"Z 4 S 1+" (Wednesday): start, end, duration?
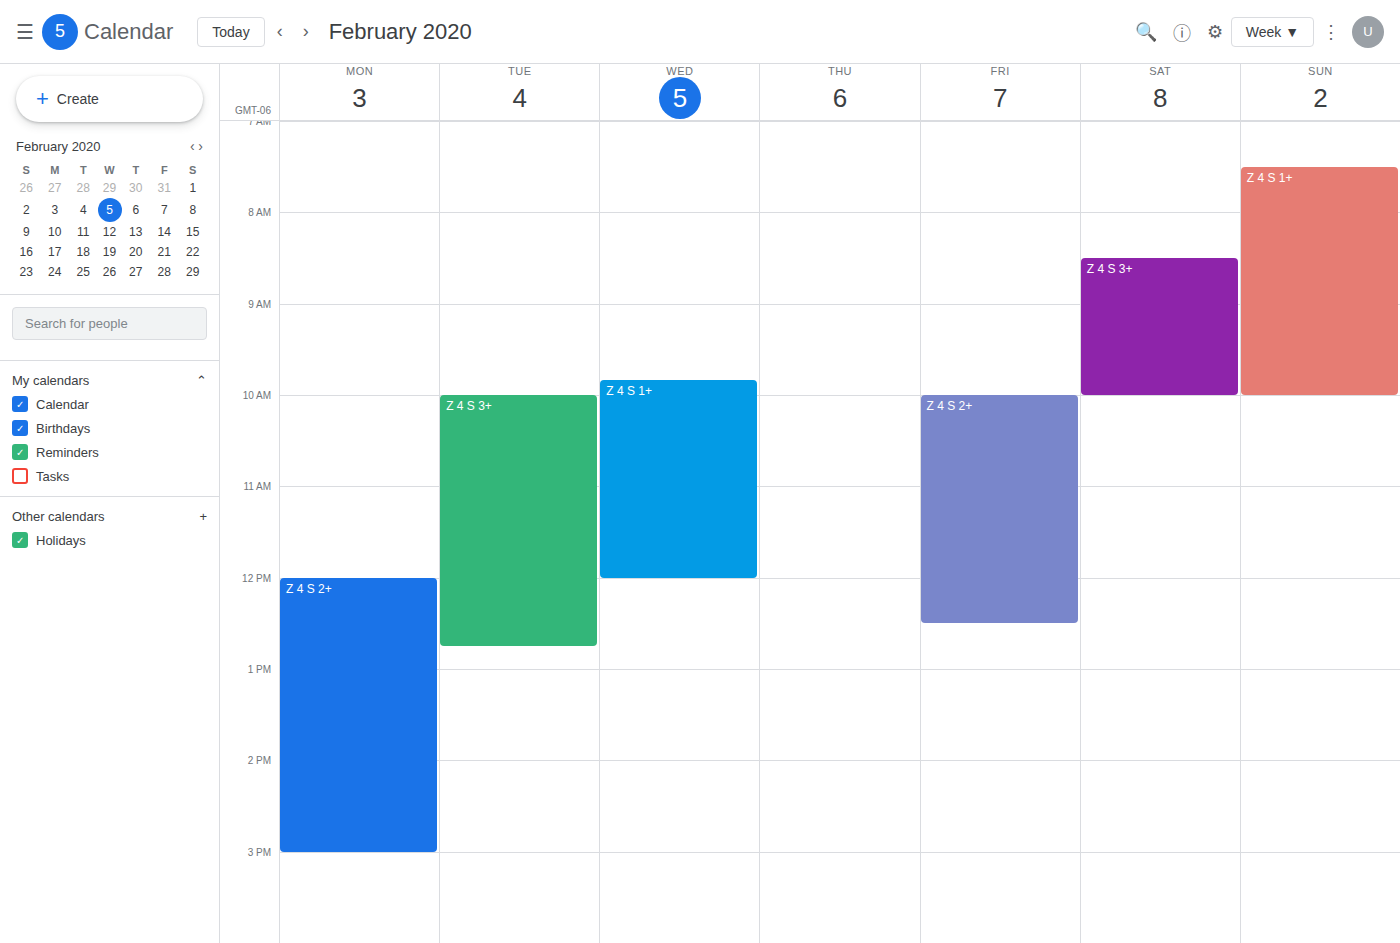
9:50 AM to 12:00 PM, 2 hours 10 minutes